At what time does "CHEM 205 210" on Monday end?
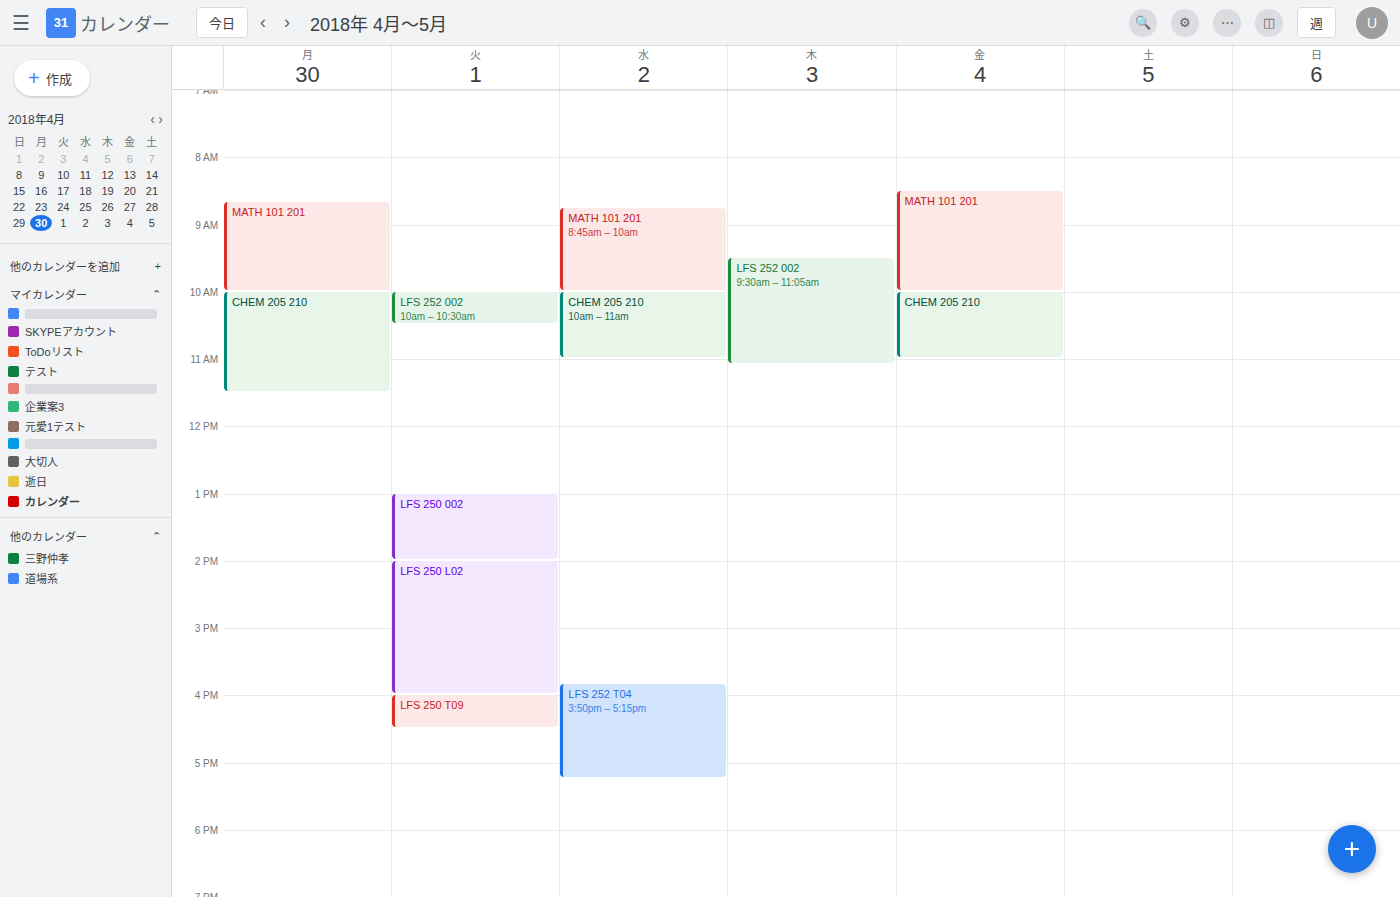
11:30 AM